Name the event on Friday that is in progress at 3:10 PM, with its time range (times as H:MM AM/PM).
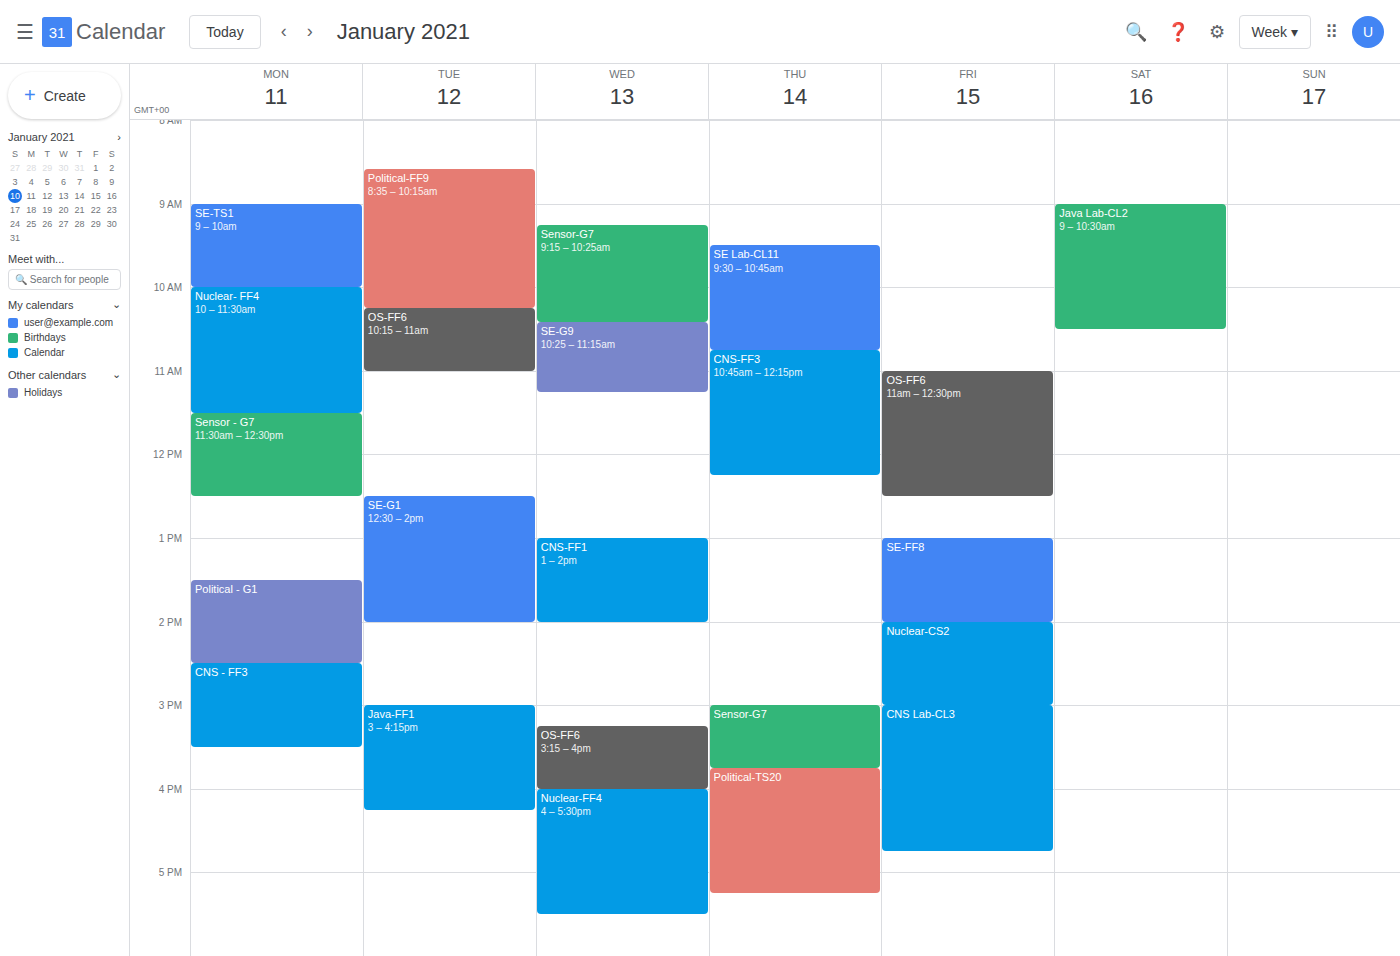
"CNS Lab-CL3", 3:00 PM to 4:45 PM